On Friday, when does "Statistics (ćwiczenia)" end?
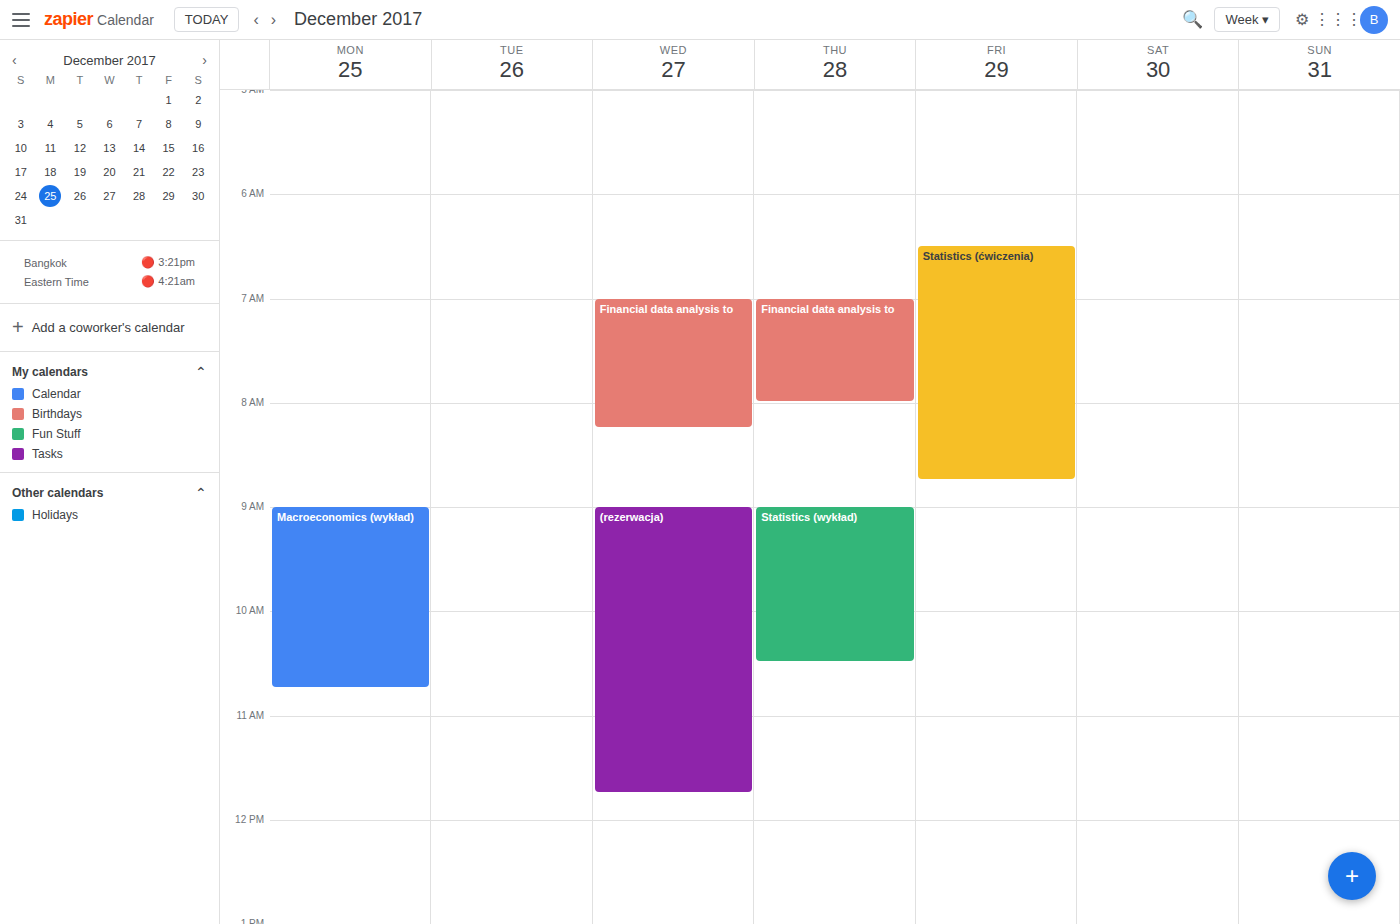
8:45 AM